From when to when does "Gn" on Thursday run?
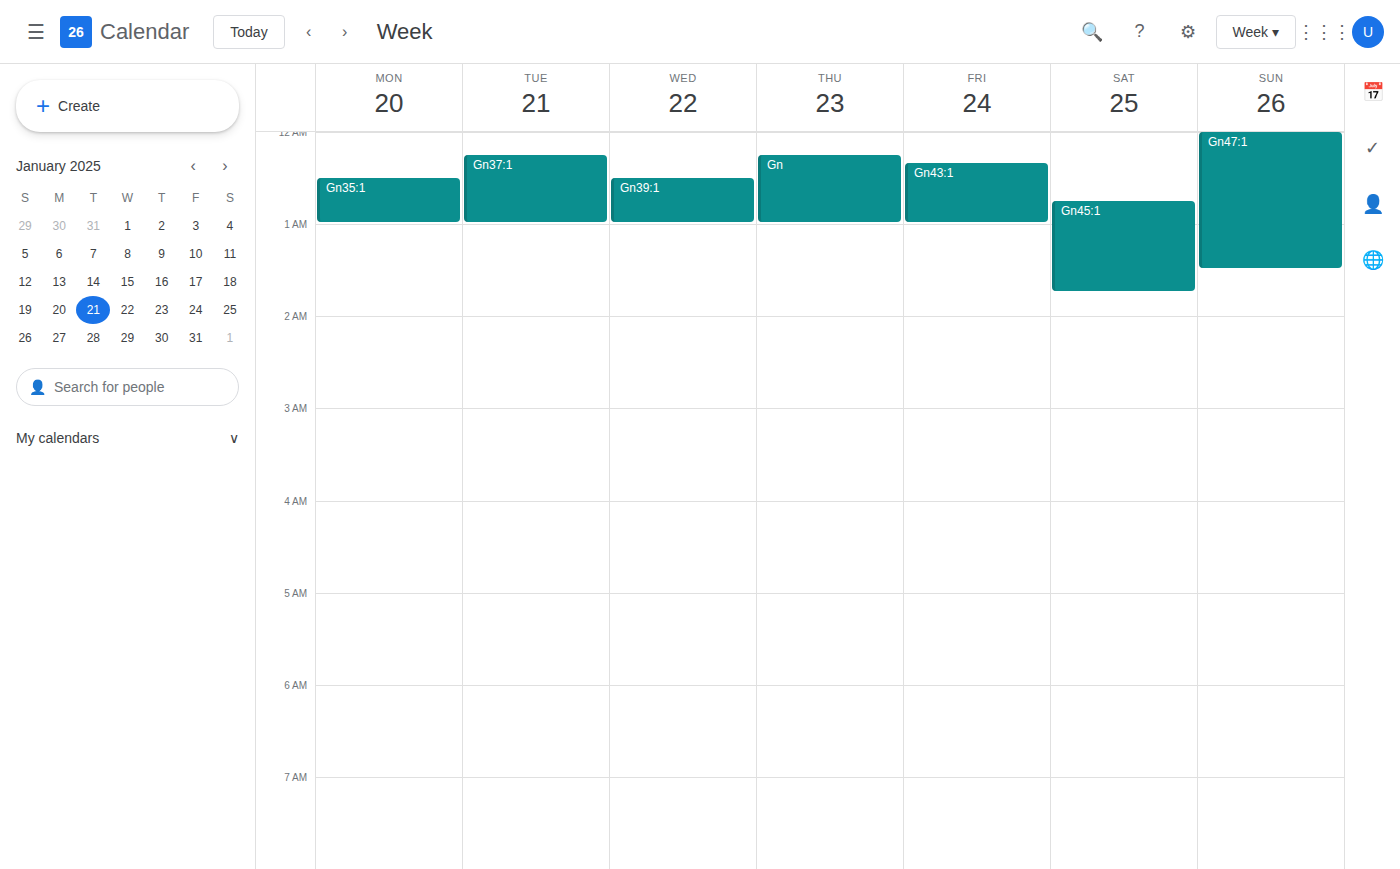
12:15 AM to 1:00 AM